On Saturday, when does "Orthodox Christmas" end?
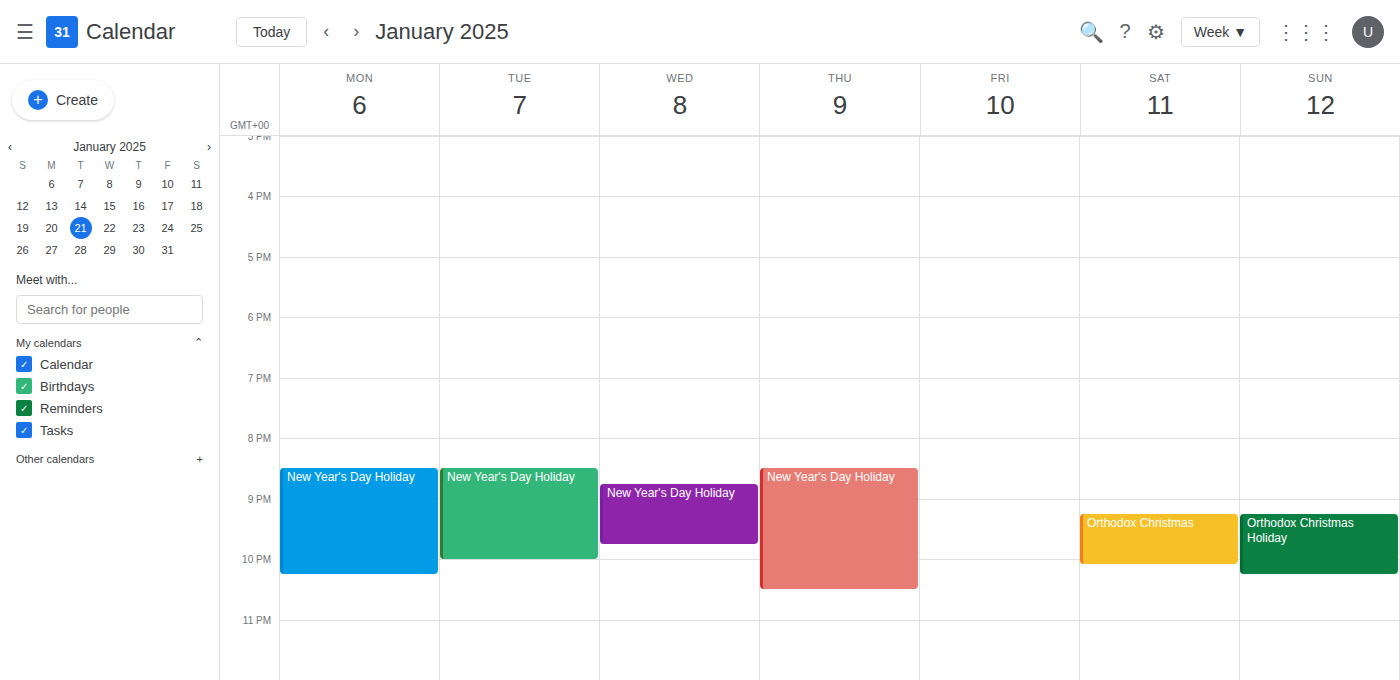
10:05 PM